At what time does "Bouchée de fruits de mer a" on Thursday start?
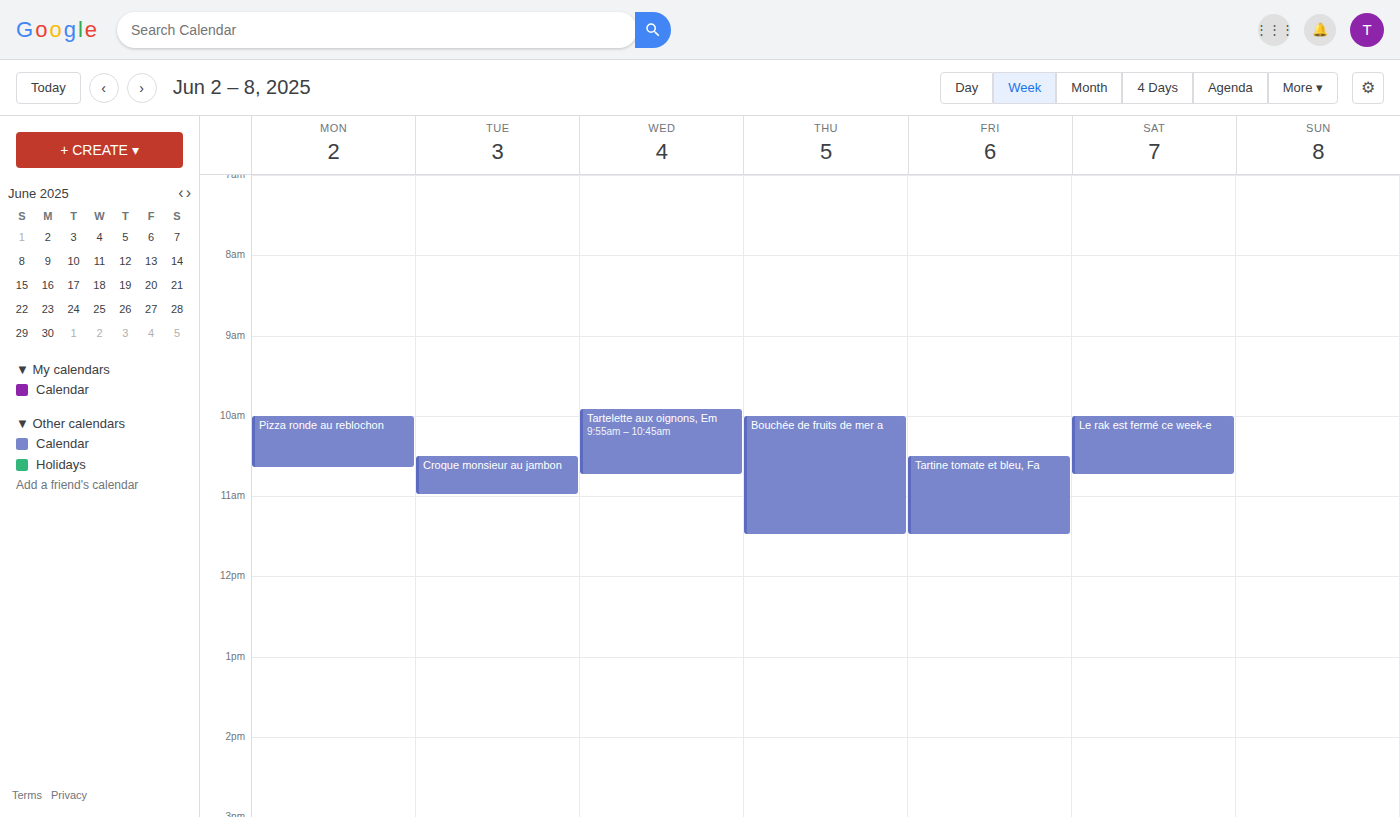
10:00